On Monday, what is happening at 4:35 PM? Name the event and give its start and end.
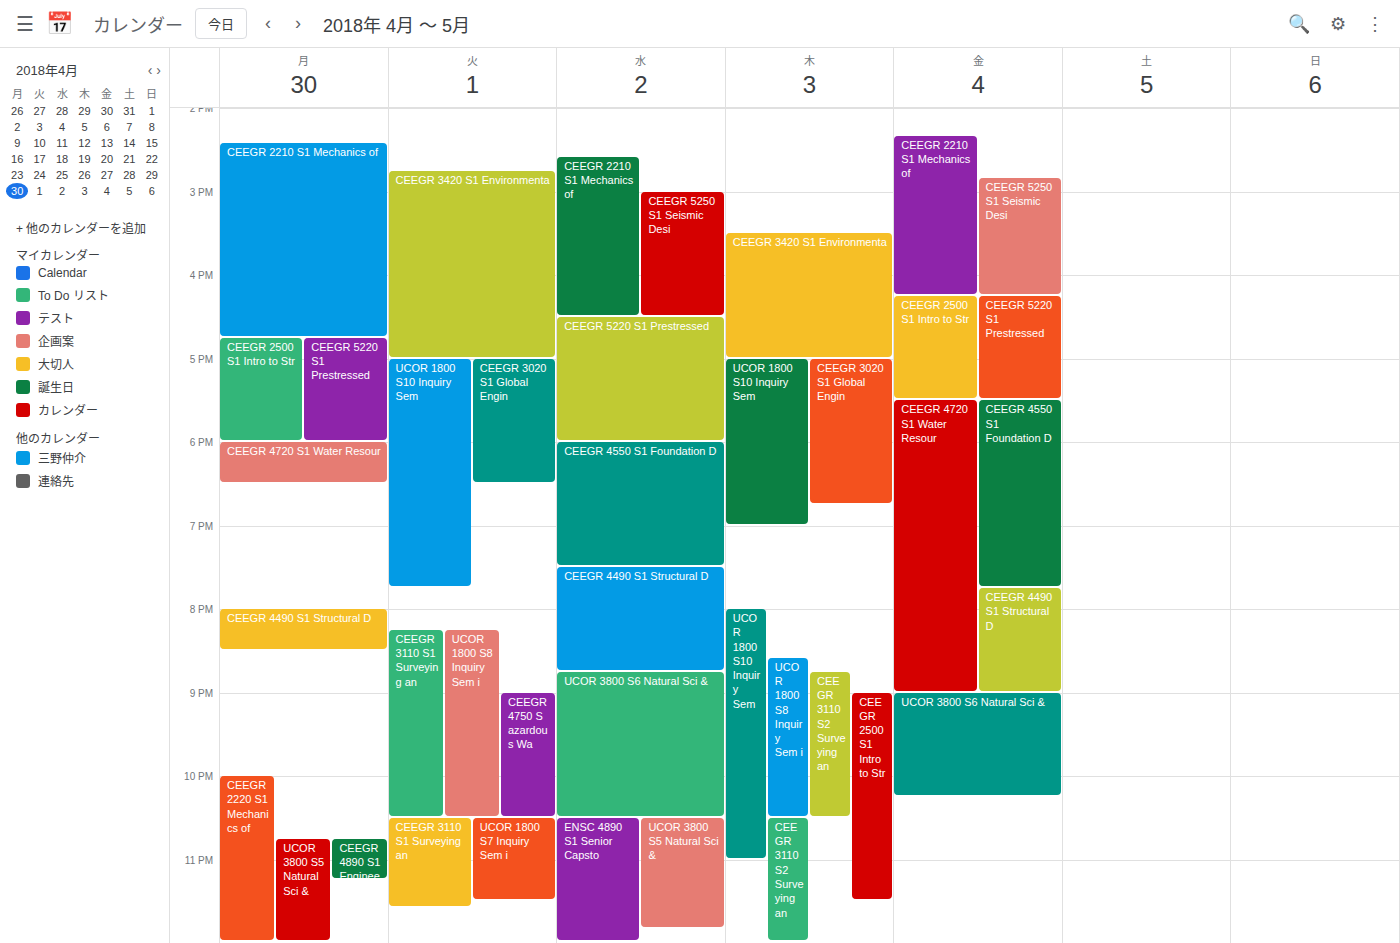
"CEEGR 2210 S1 Mechanics of", 2:25 PM to 4:45 PM